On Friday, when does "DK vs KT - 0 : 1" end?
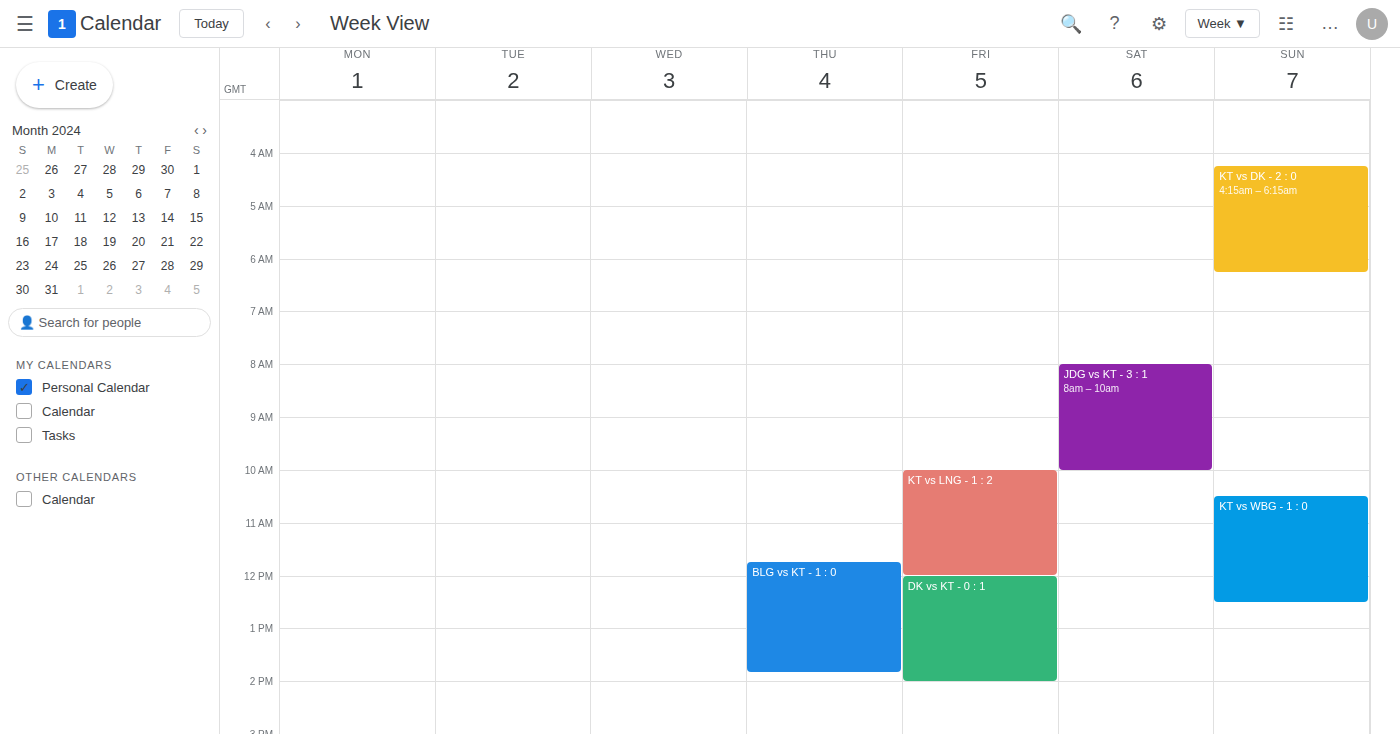
2:00 PM